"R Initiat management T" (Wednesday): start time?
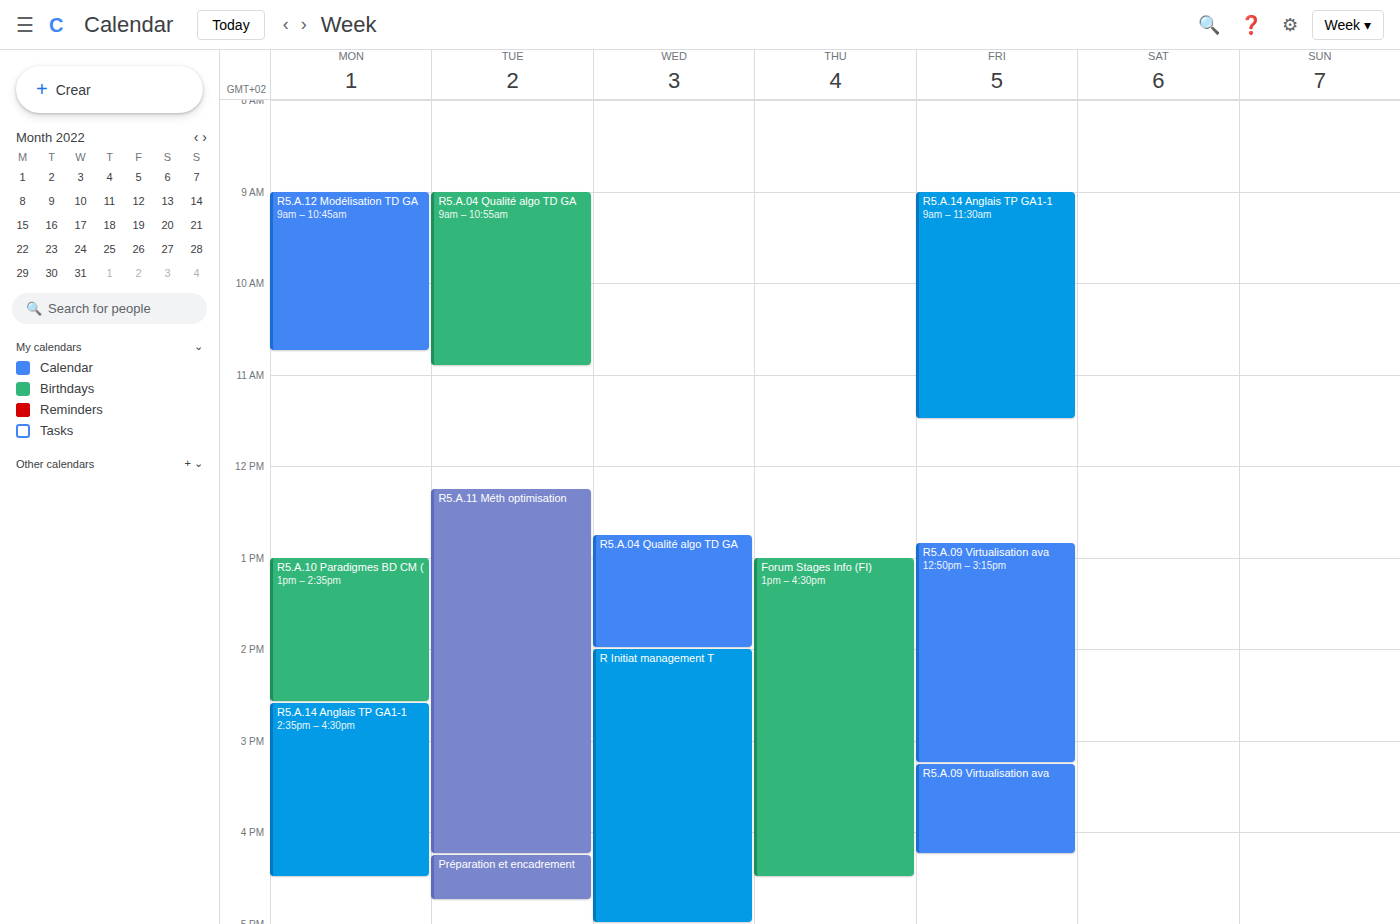
2:00 PM